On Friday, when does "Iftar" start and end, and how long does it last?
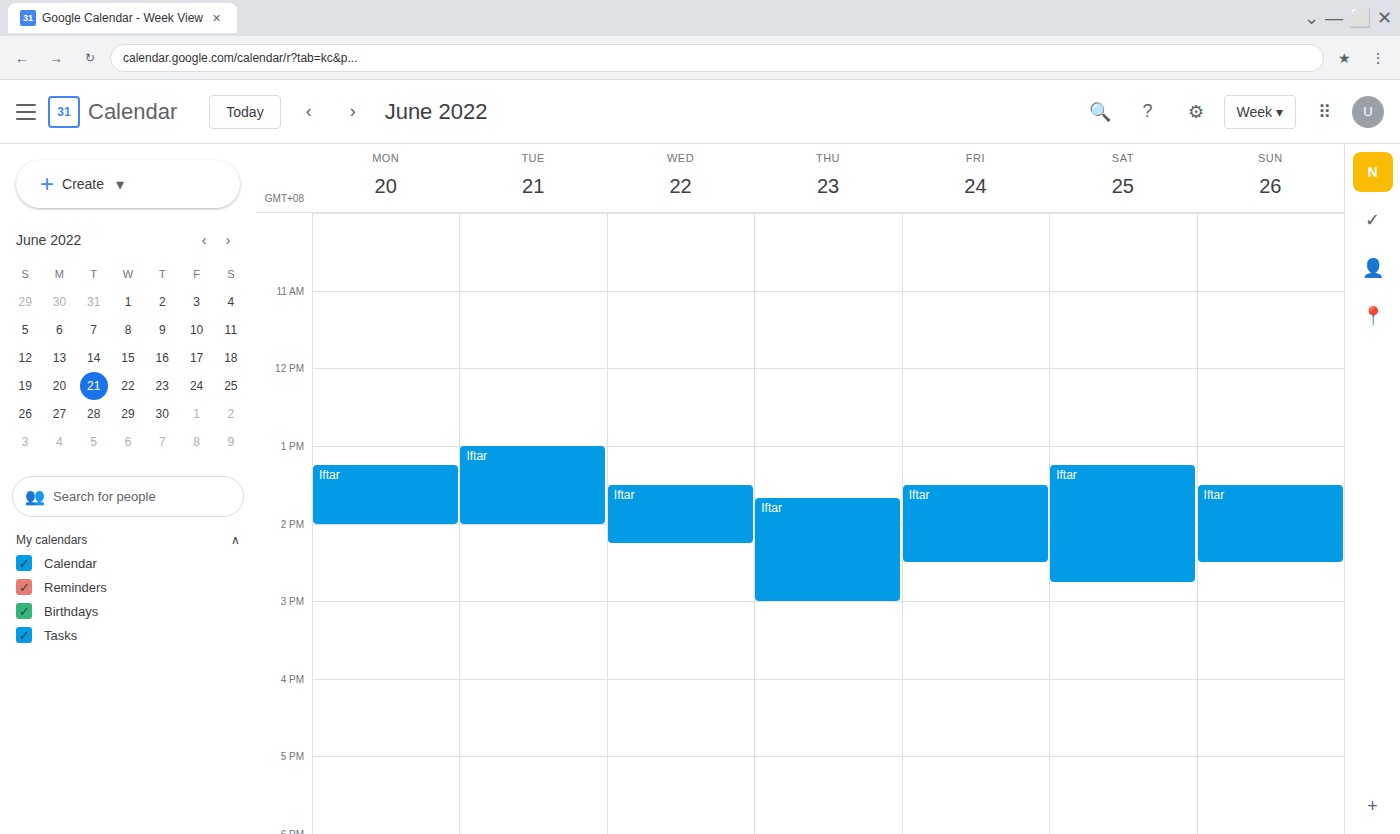
13:30 to 14:30, 1 hour